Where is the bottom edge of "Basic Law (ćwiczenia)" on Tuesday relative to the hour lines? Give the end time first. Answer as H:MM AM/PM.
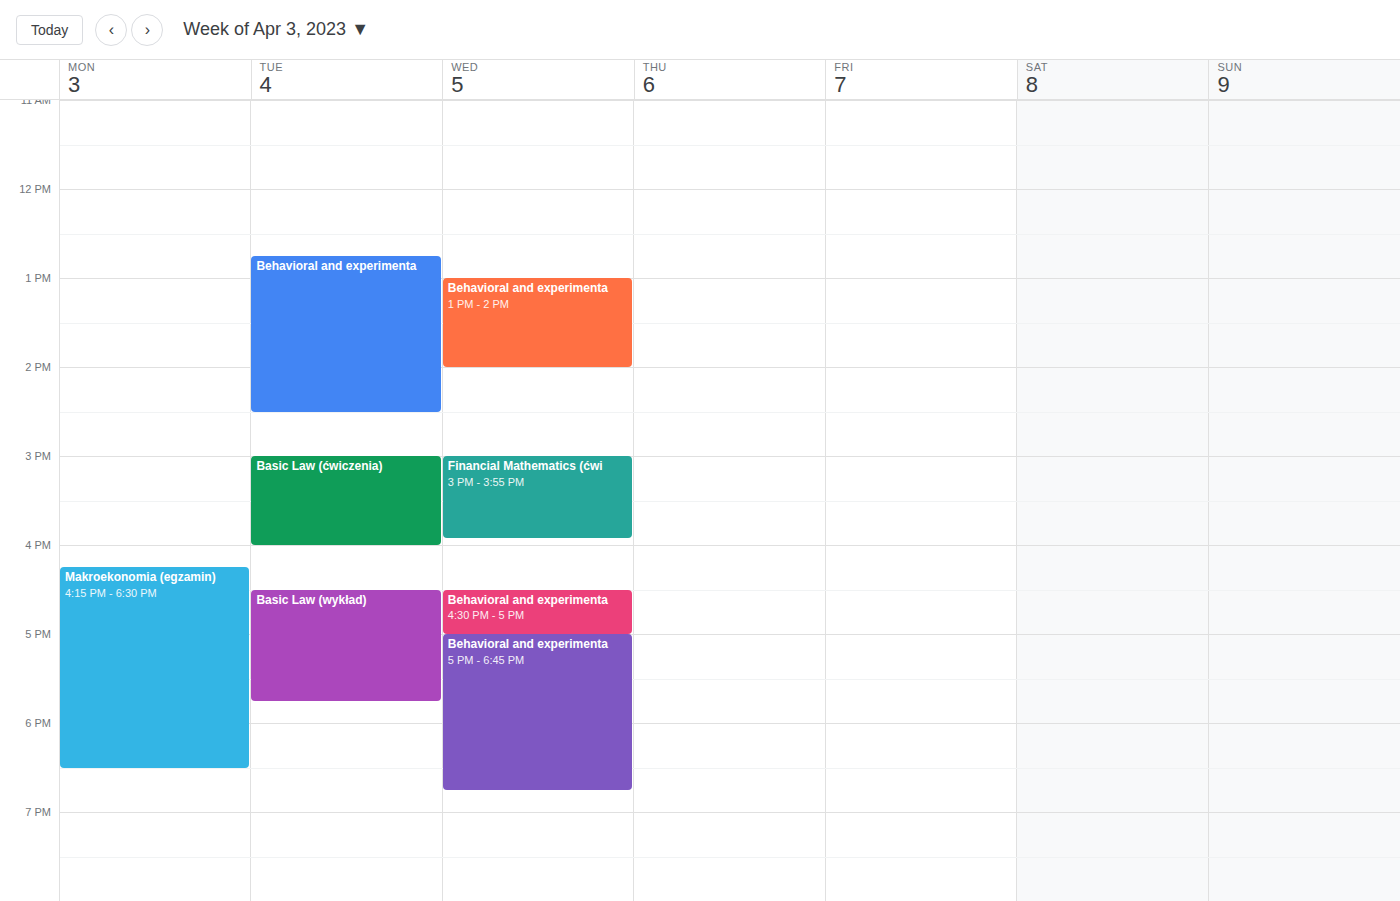
4:00 PM -- exactly on the 4 PM line.